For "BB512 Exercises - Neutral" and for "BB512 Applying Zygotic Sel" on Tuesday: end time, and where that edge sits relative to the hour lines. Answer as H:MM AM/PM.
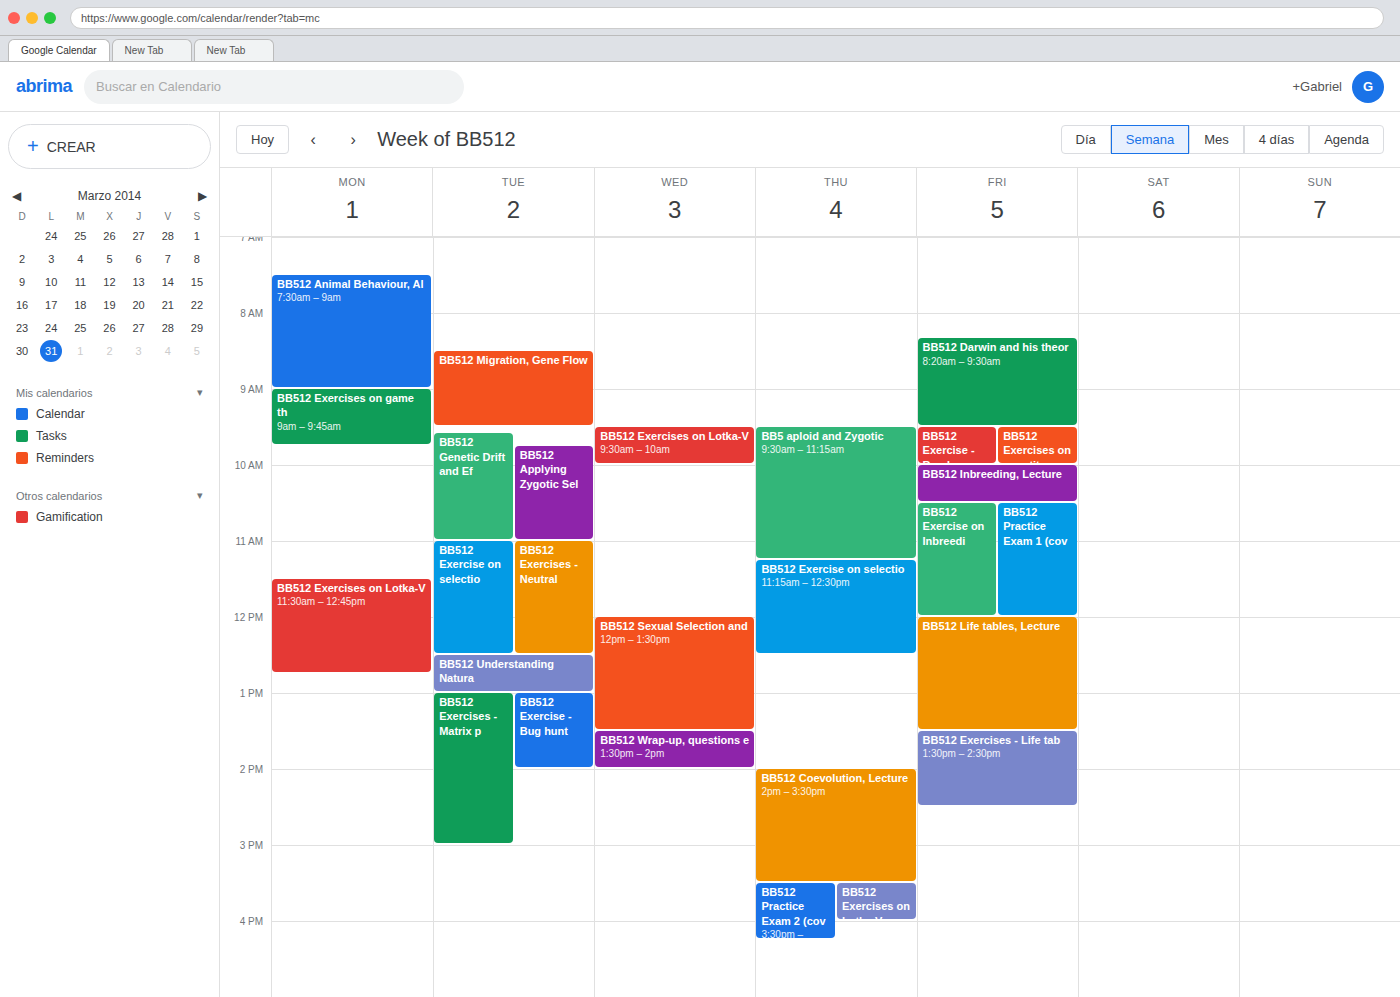
"BB512 Exercises - Neutral": 12:30 PM, halfway between the 12 PM and 1 PM lines. "BB512 Applying Zygotic Sel": 11:00 AM, exactly on the 11 AM line.